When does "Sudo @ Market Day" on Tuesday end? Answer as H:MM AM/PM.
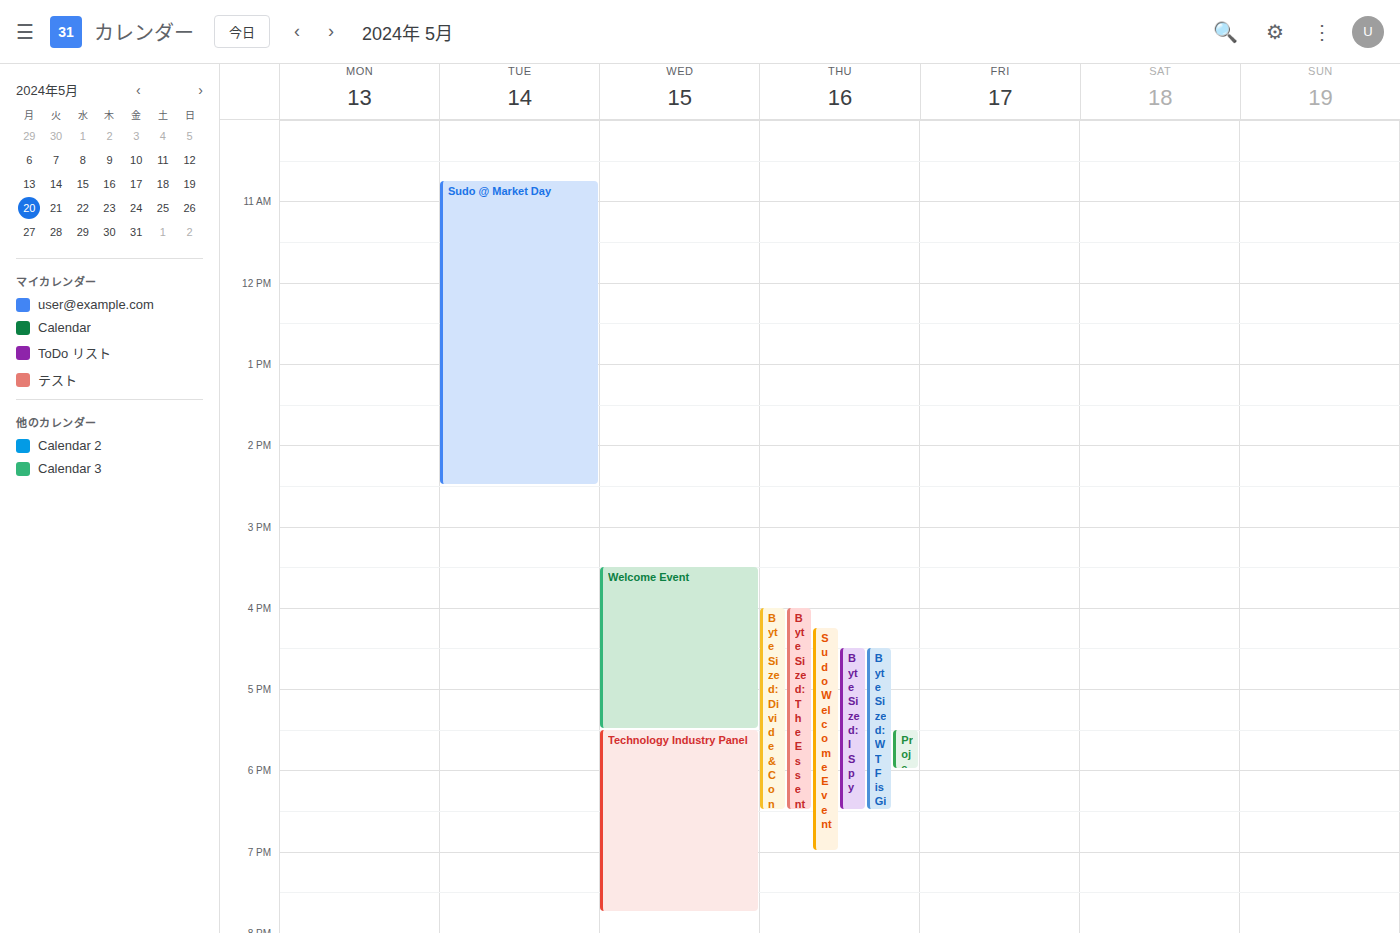
2:30 PM